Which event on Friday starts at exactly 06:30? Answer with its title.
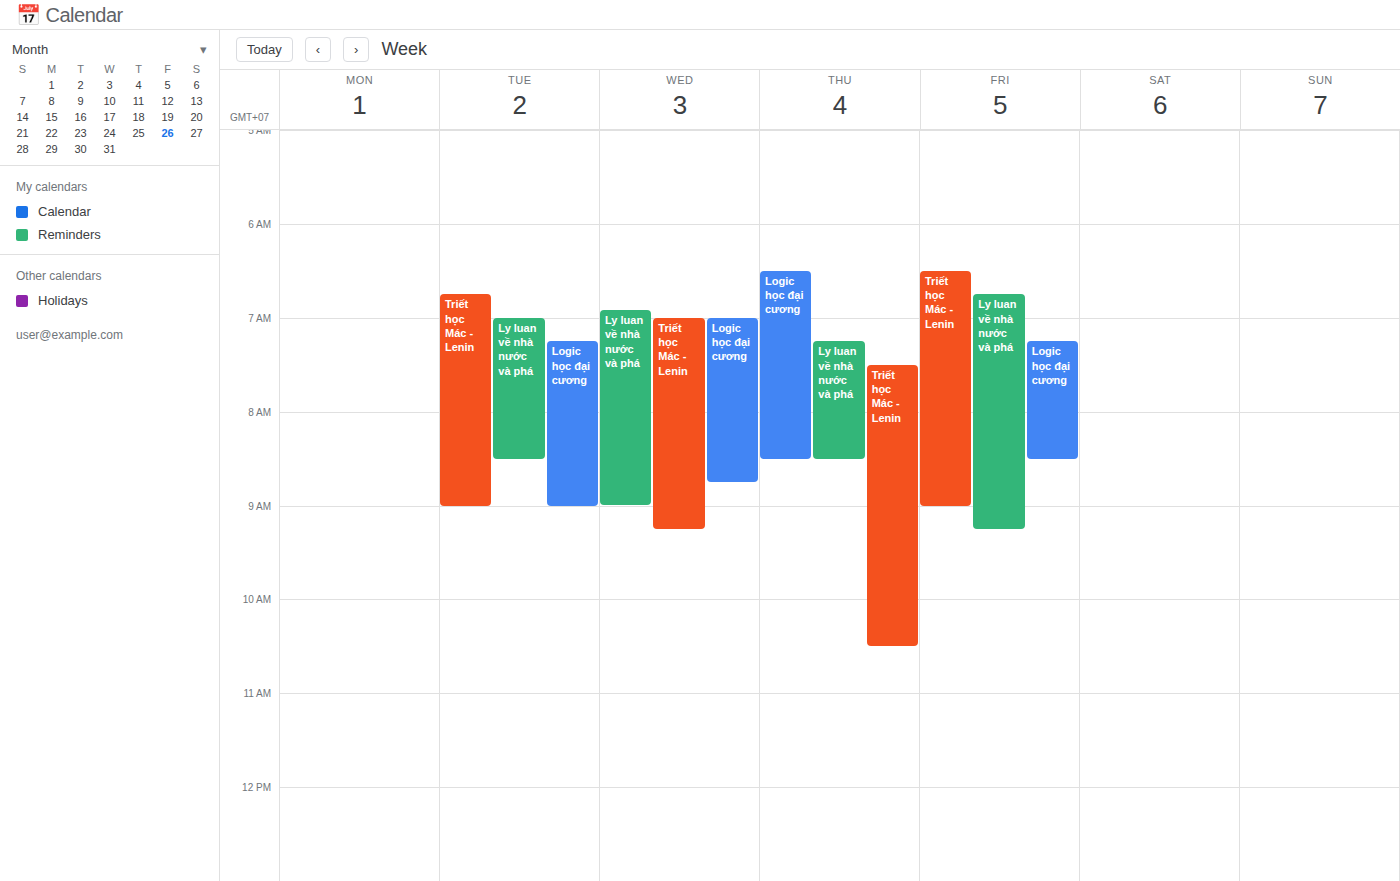
"Triết học Mác - Lenin"